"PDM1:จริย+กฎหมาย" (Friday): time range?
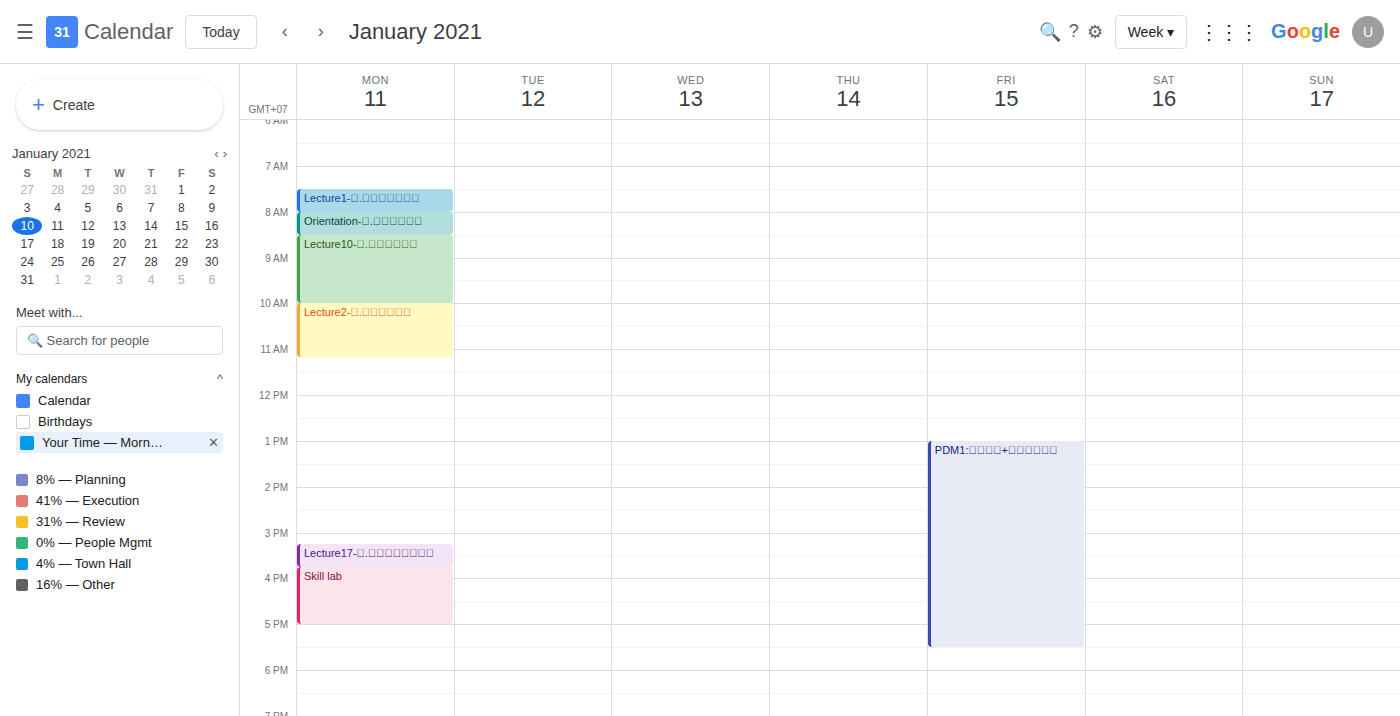
1:00 PM to 5:30 PM